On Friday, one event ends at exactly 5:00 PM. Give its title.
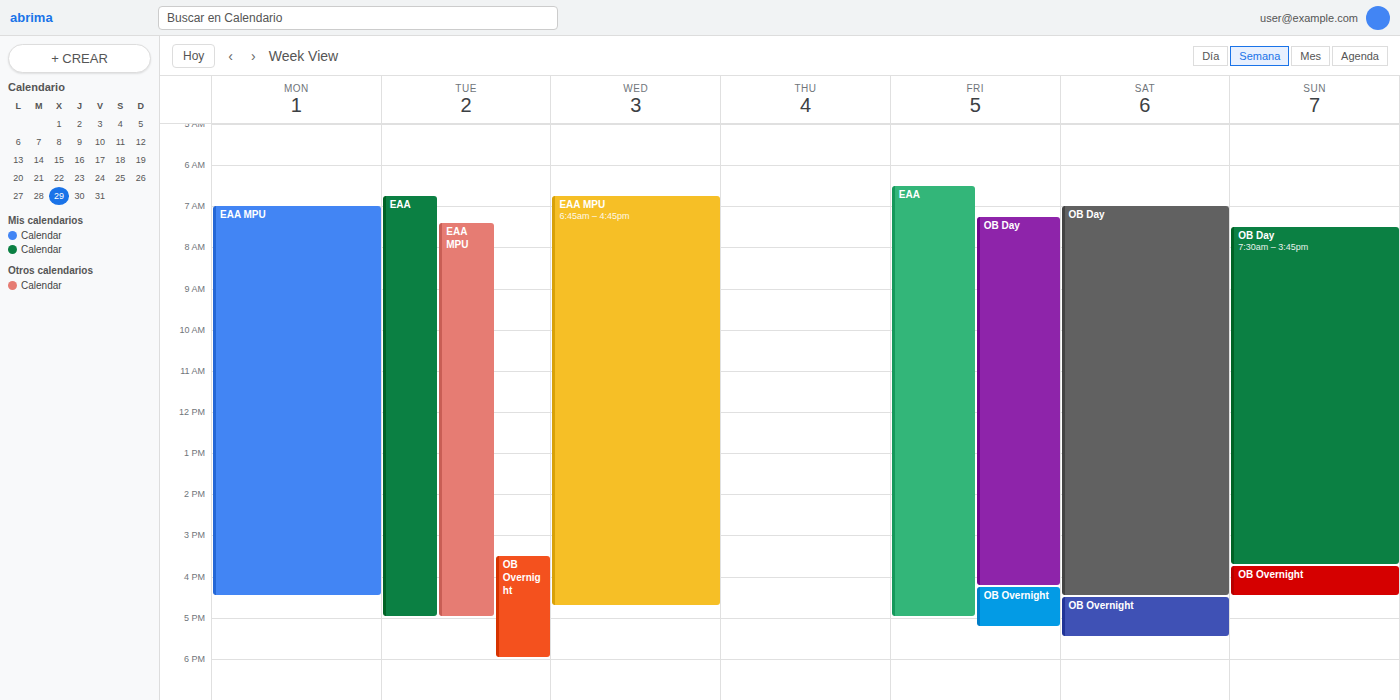
"EAA"